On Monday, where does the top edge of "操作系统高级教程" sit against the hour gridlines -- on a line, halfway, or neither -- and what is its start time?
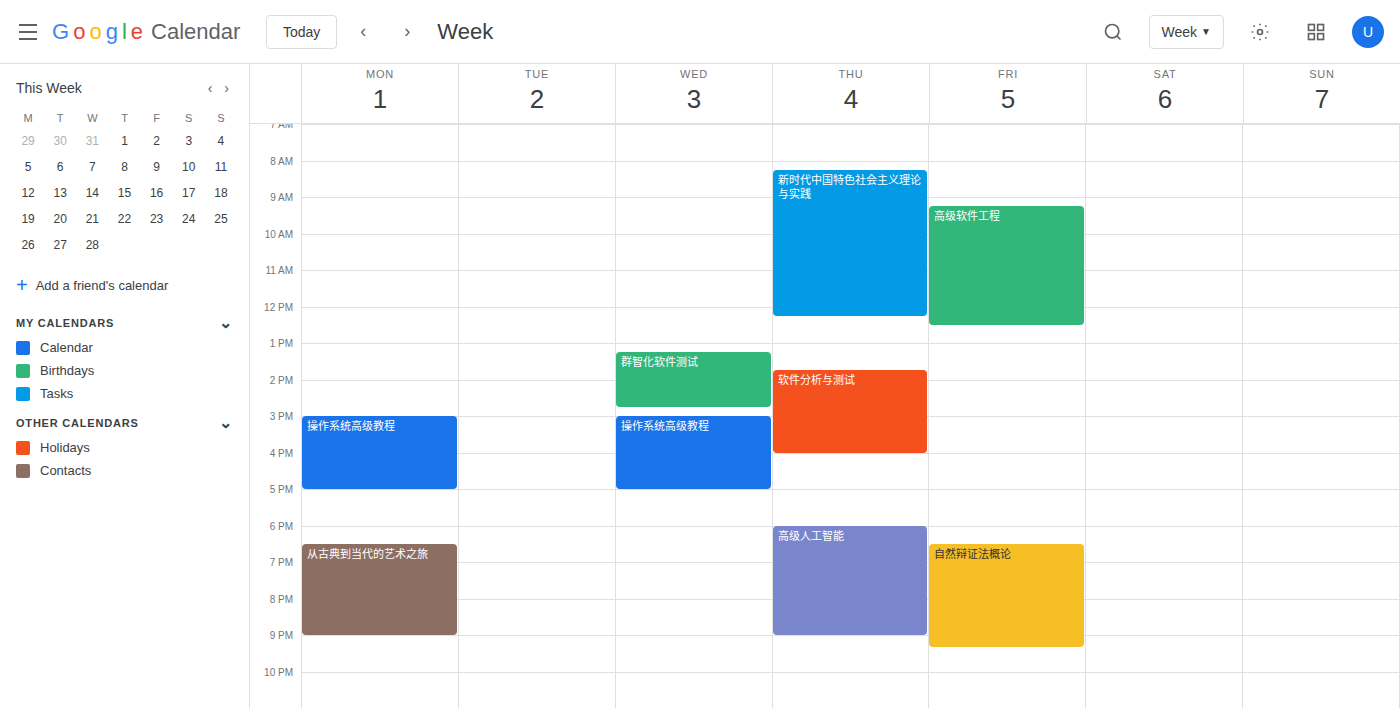
3:00 PM -- exactly on the 3 PM line.